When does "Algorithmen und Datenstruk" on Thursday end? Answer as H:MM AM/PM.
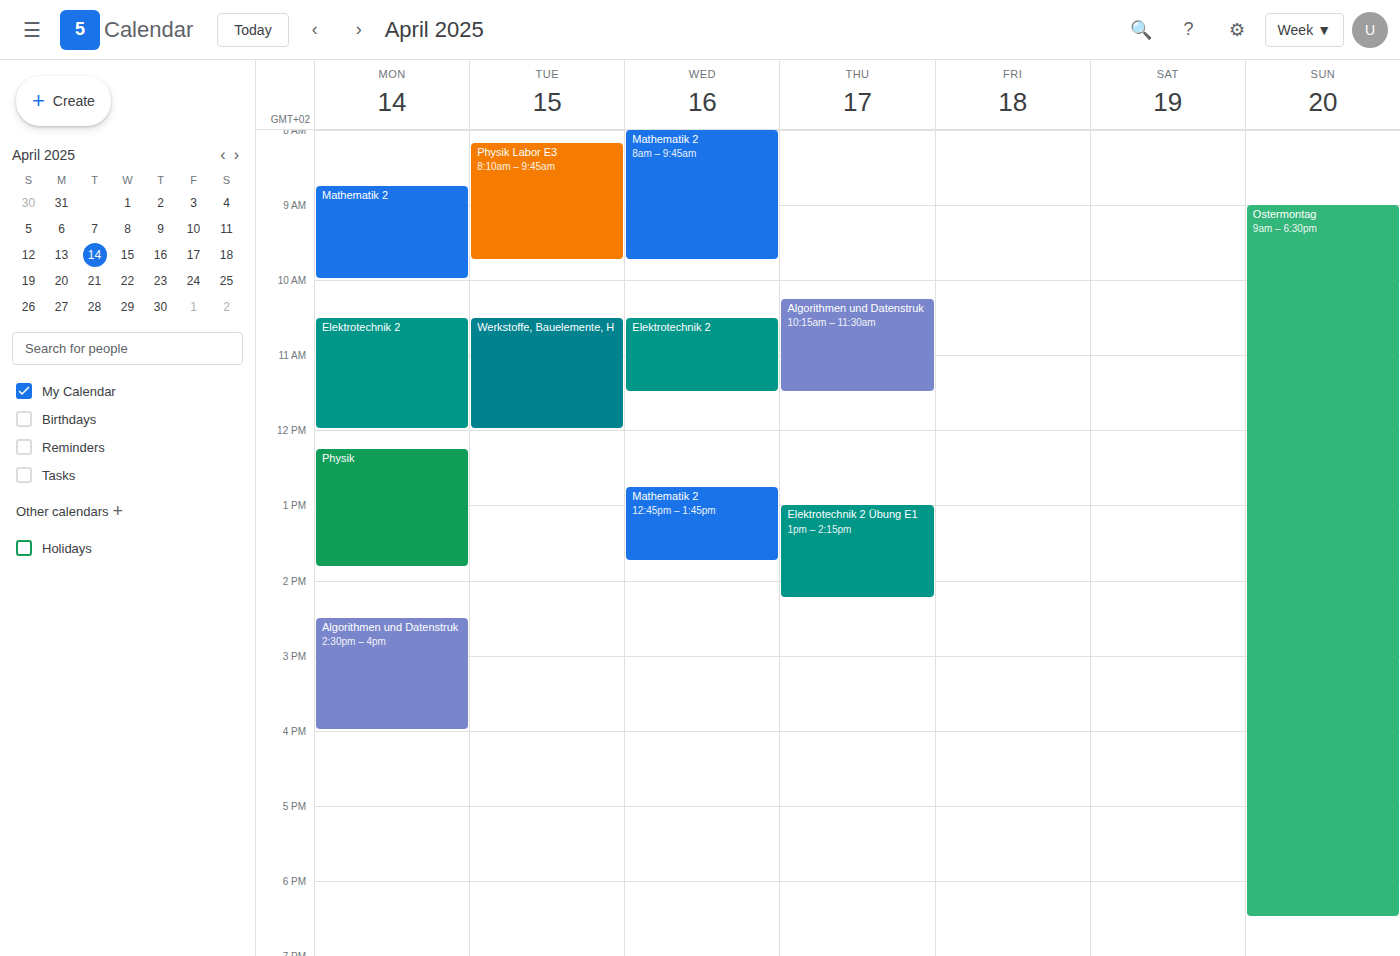
11:30 AM